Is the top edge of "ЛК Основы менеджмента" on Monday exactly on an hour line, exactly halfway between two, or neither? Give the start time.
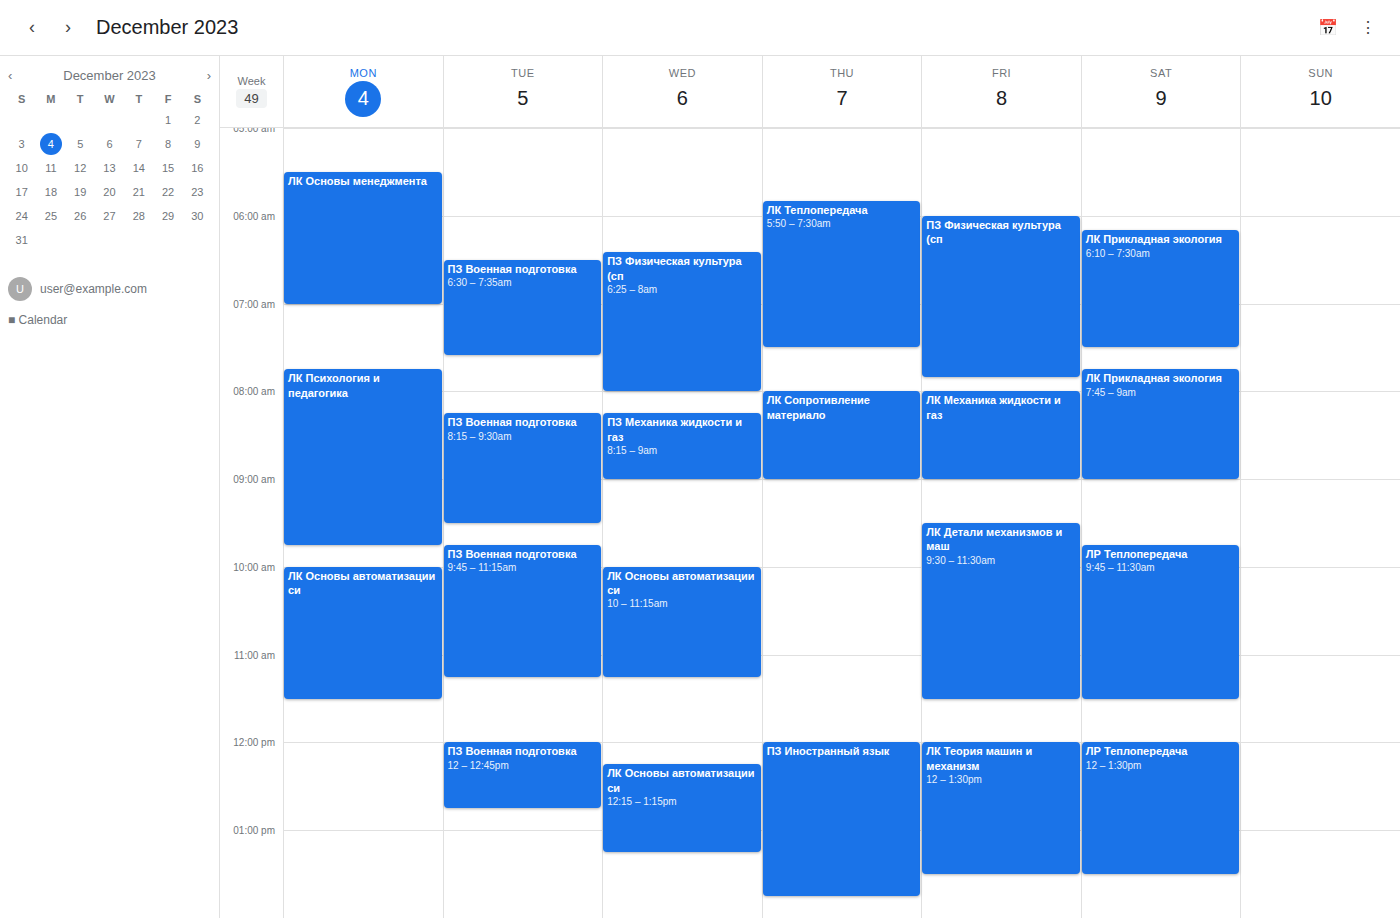
5:30 AM -- halfway between the 5 AM and 6 AM lines.